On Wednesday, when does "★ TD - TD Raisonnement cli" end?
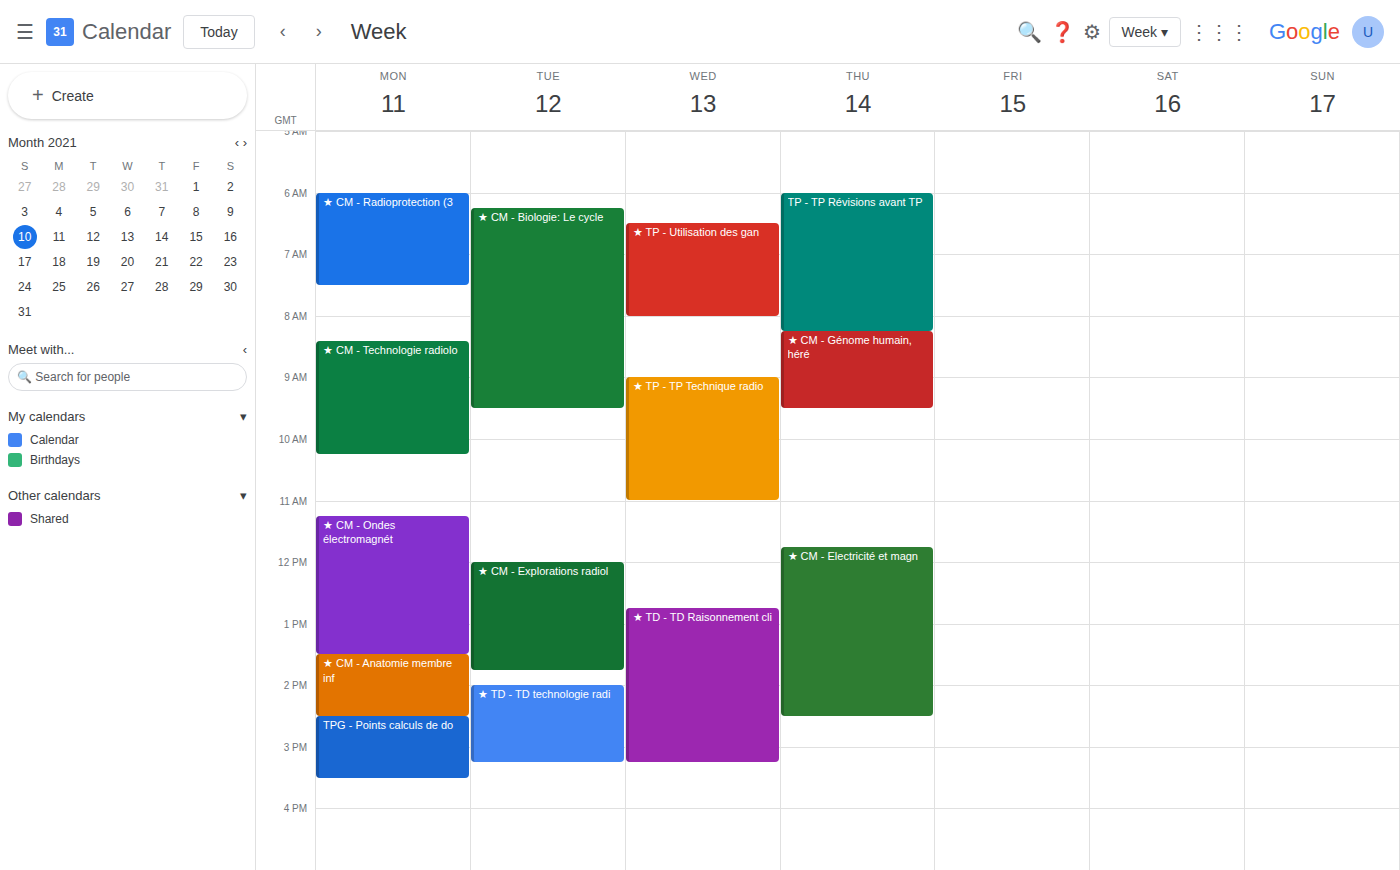
3:15 PM